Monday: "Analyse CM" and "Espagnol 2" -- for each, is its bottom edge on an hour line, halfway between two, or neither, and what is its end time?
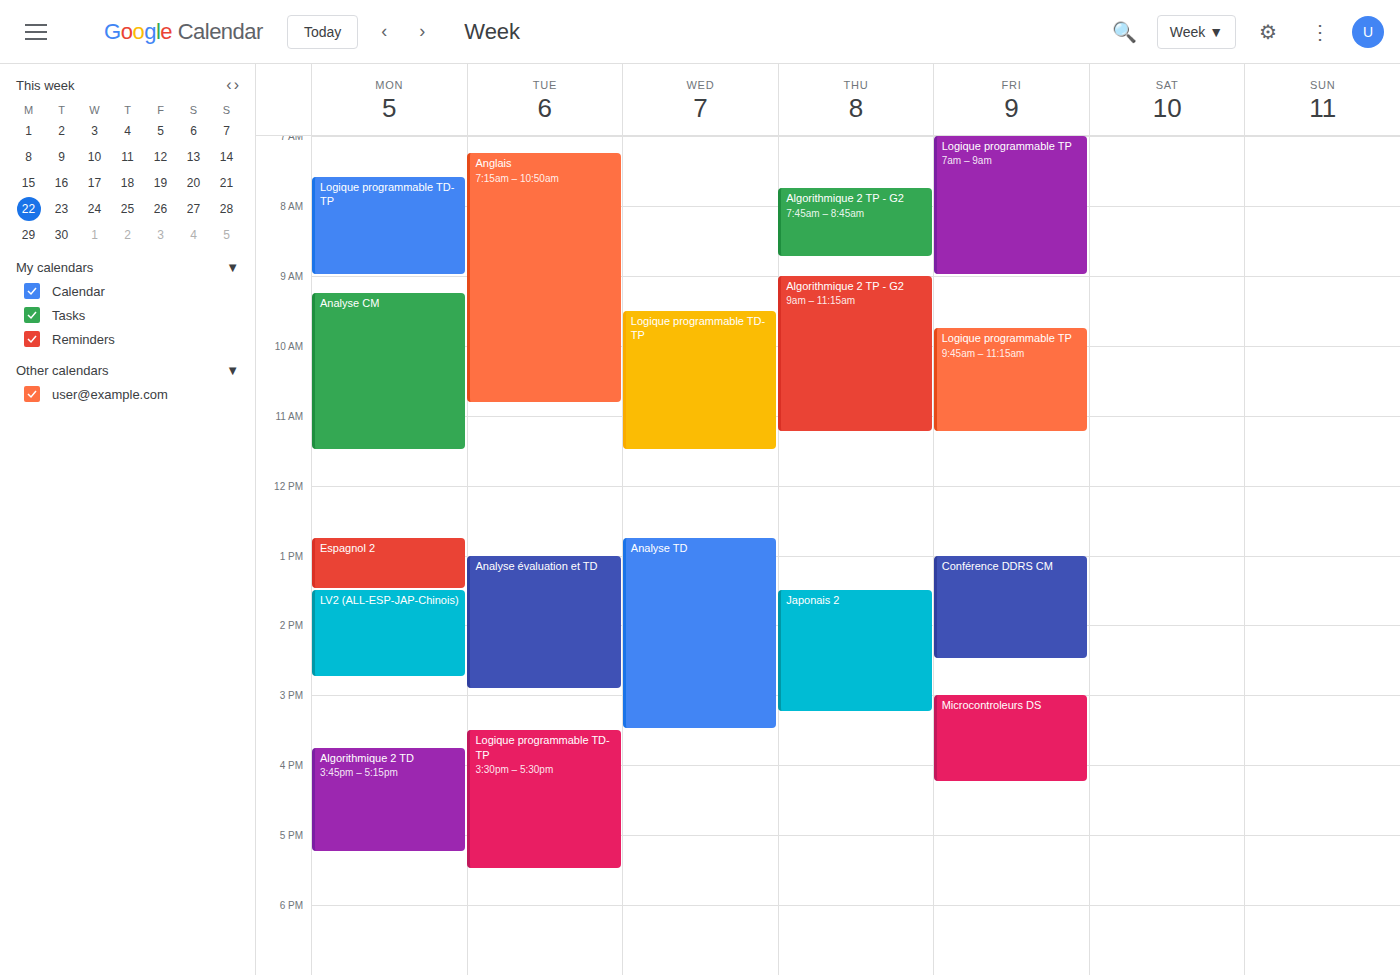
"Analyse CM": 11:30 AM, halfway between the 11 AM and 12 PM lines. "Espagnol 2": 1:30 PM, halfway between the 1 PM and 2 PM lines.